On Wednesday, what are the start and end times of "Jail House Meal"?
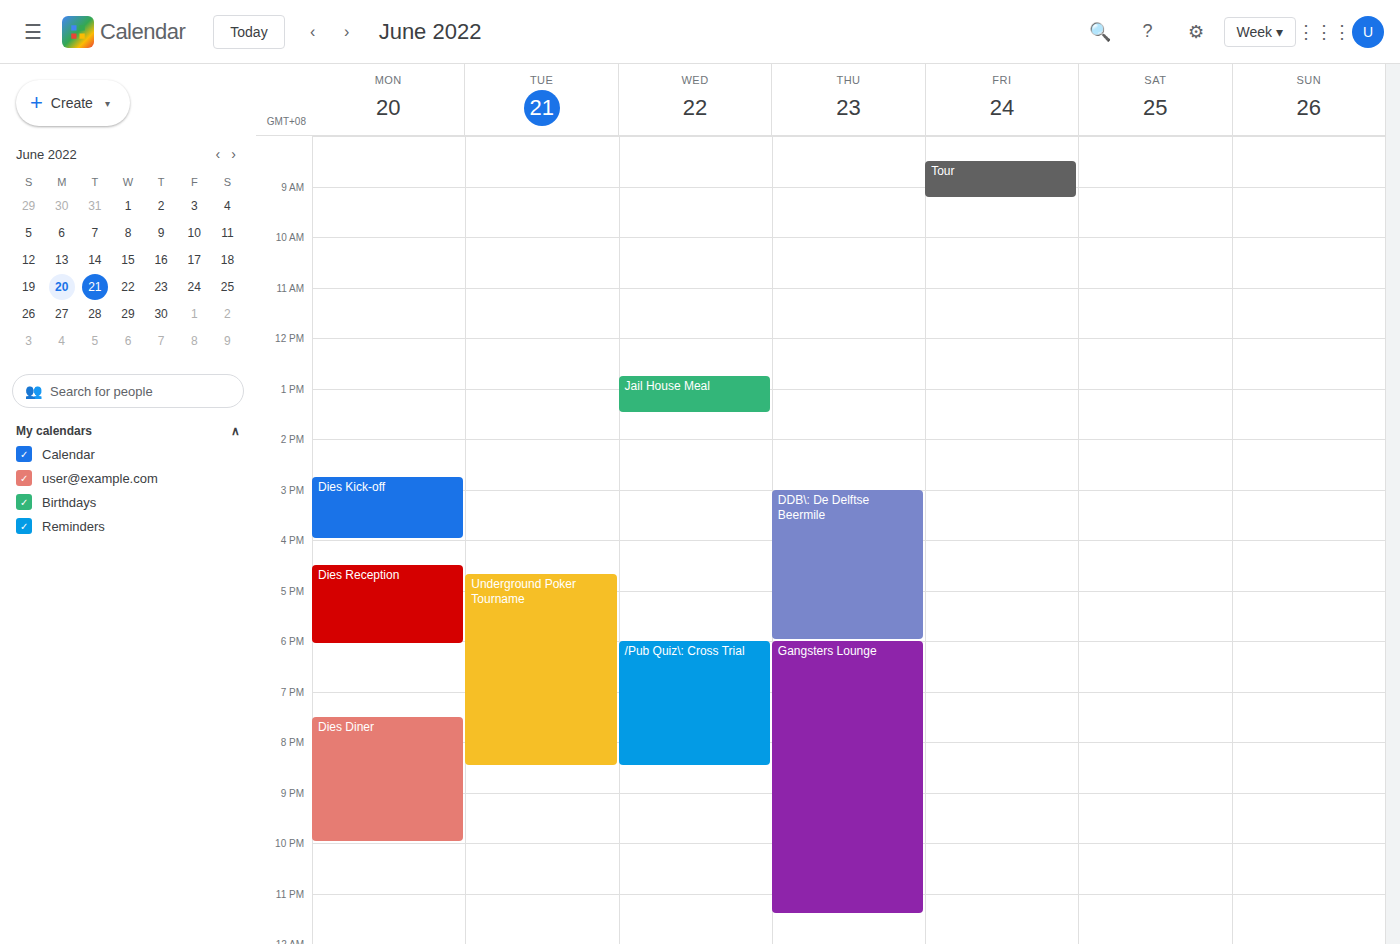
12:45 PM to 1:30 PM